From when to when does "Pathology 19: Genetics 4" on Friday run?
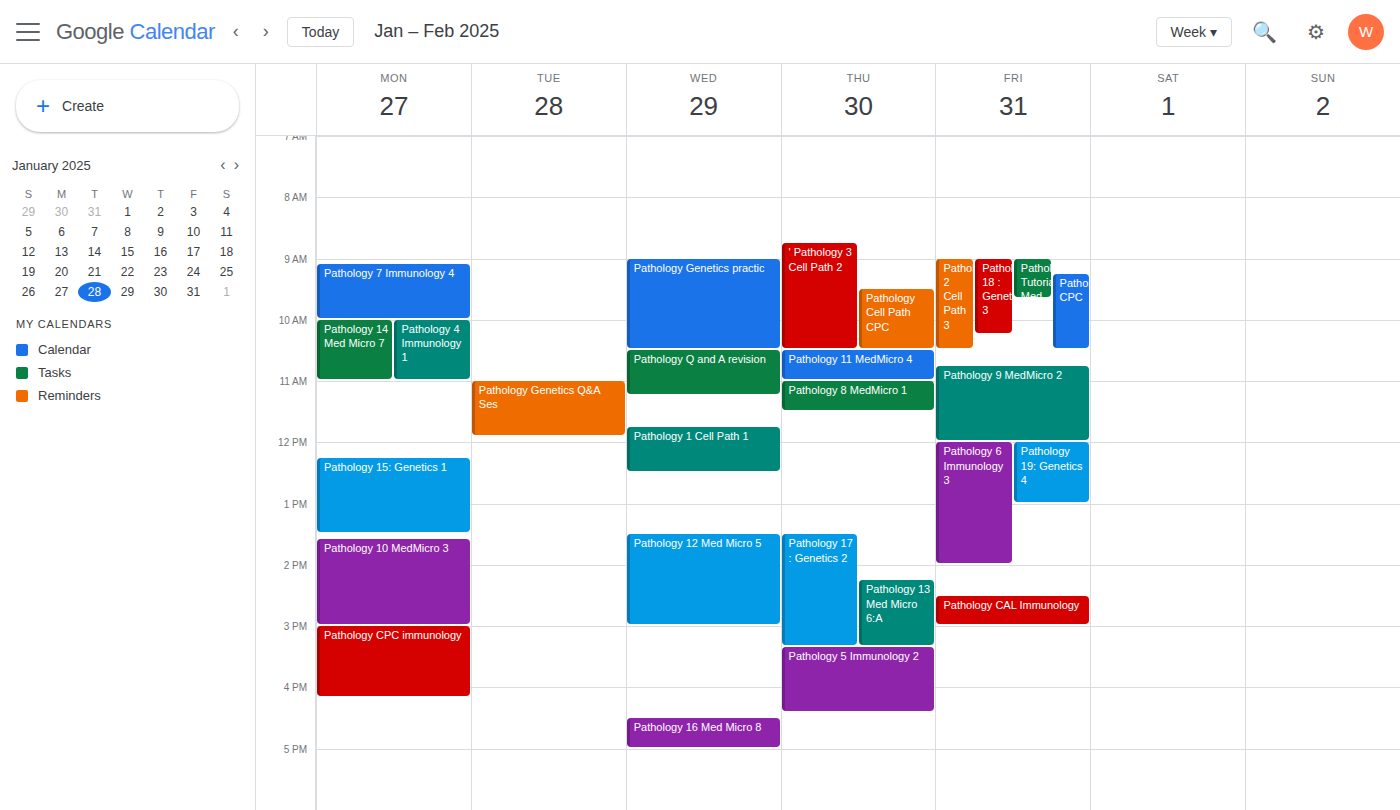
12:00 PM to 1:00 PM